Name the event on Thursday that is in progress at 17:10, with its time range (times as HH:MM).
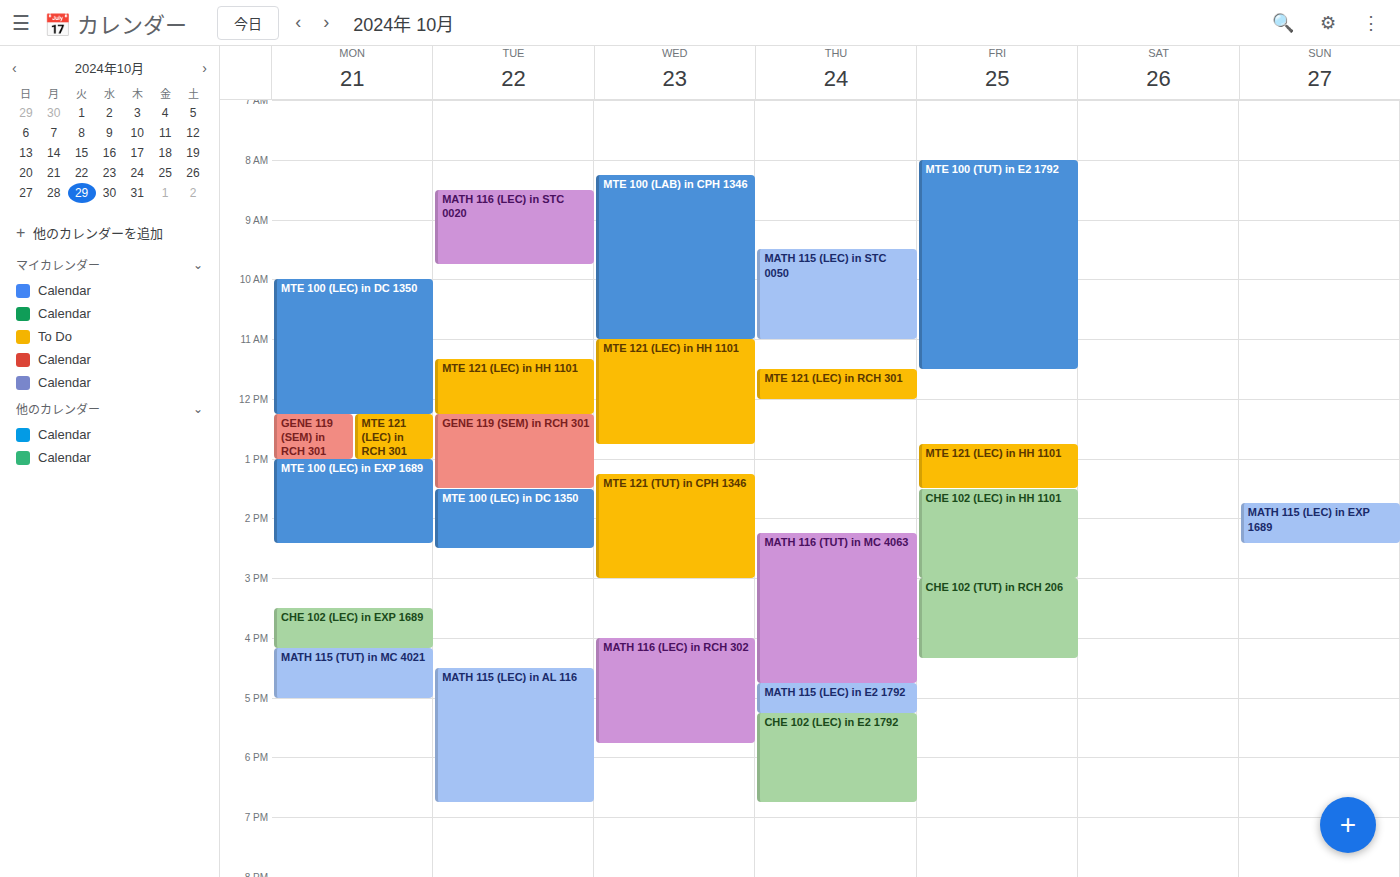
"MATH 115 (LEC) in E2 1792", 16:45 to 17:15